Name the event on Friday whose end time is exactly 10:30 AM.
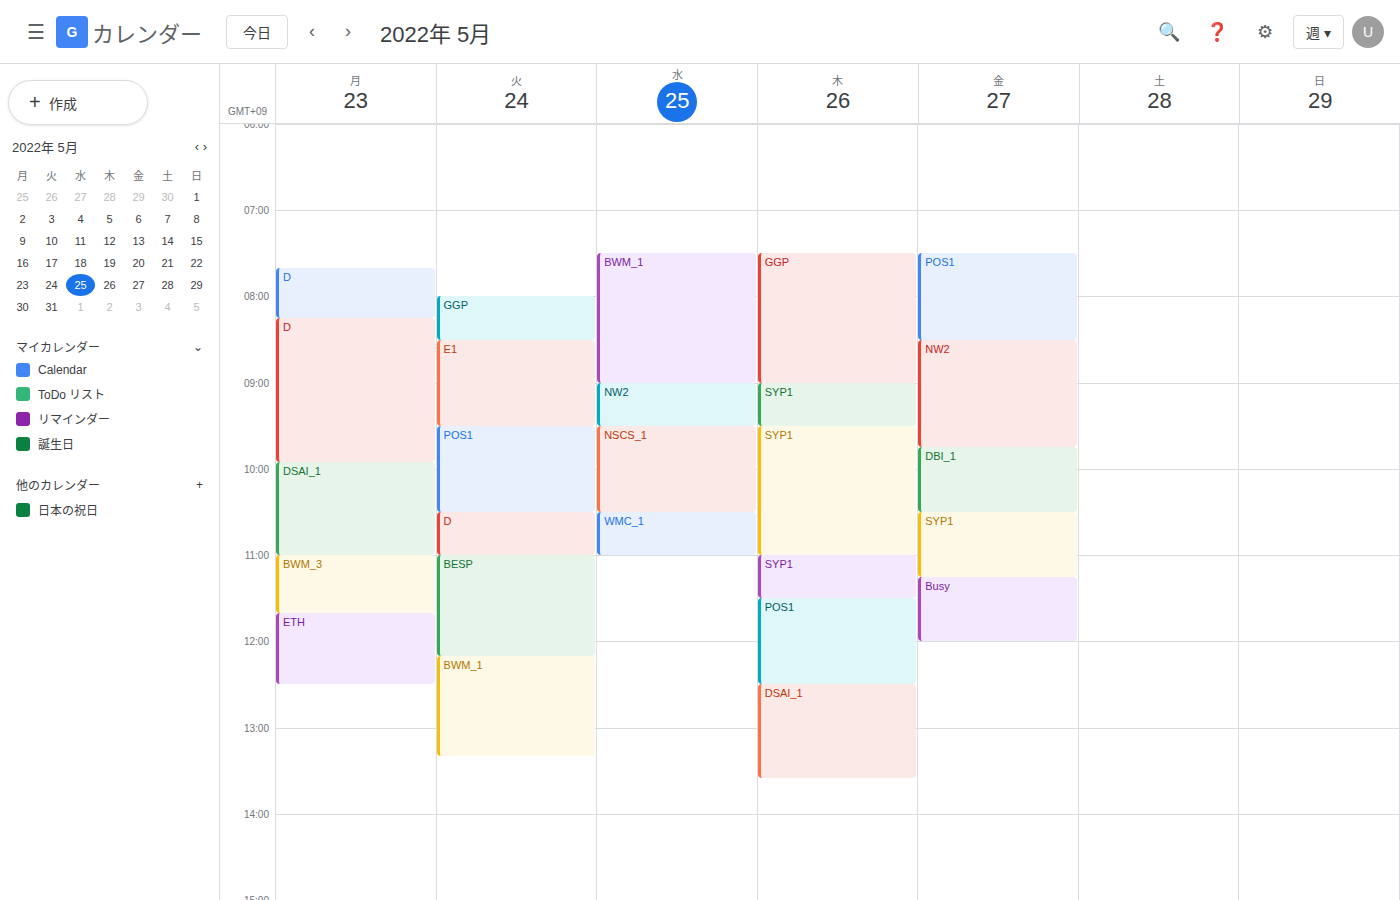
"DBI_1"